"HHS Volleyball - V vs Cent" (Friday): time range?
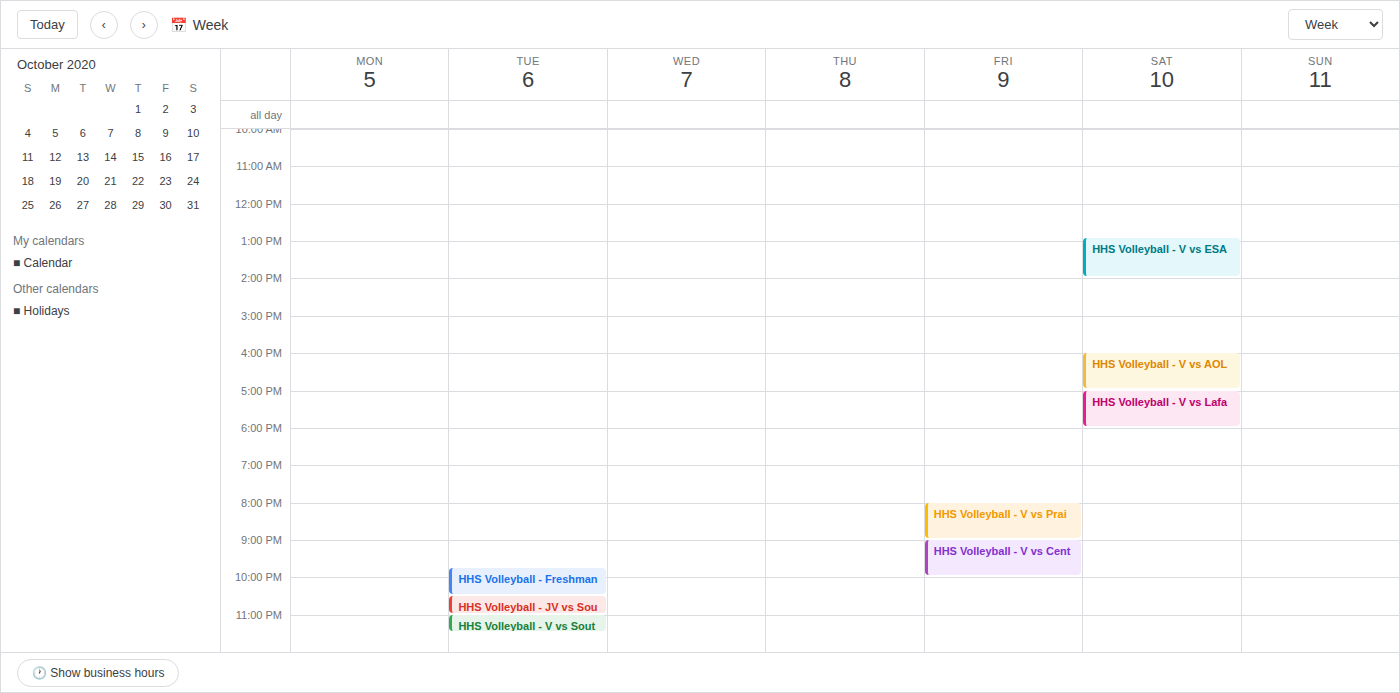
9:00 PM to 10:00 PM